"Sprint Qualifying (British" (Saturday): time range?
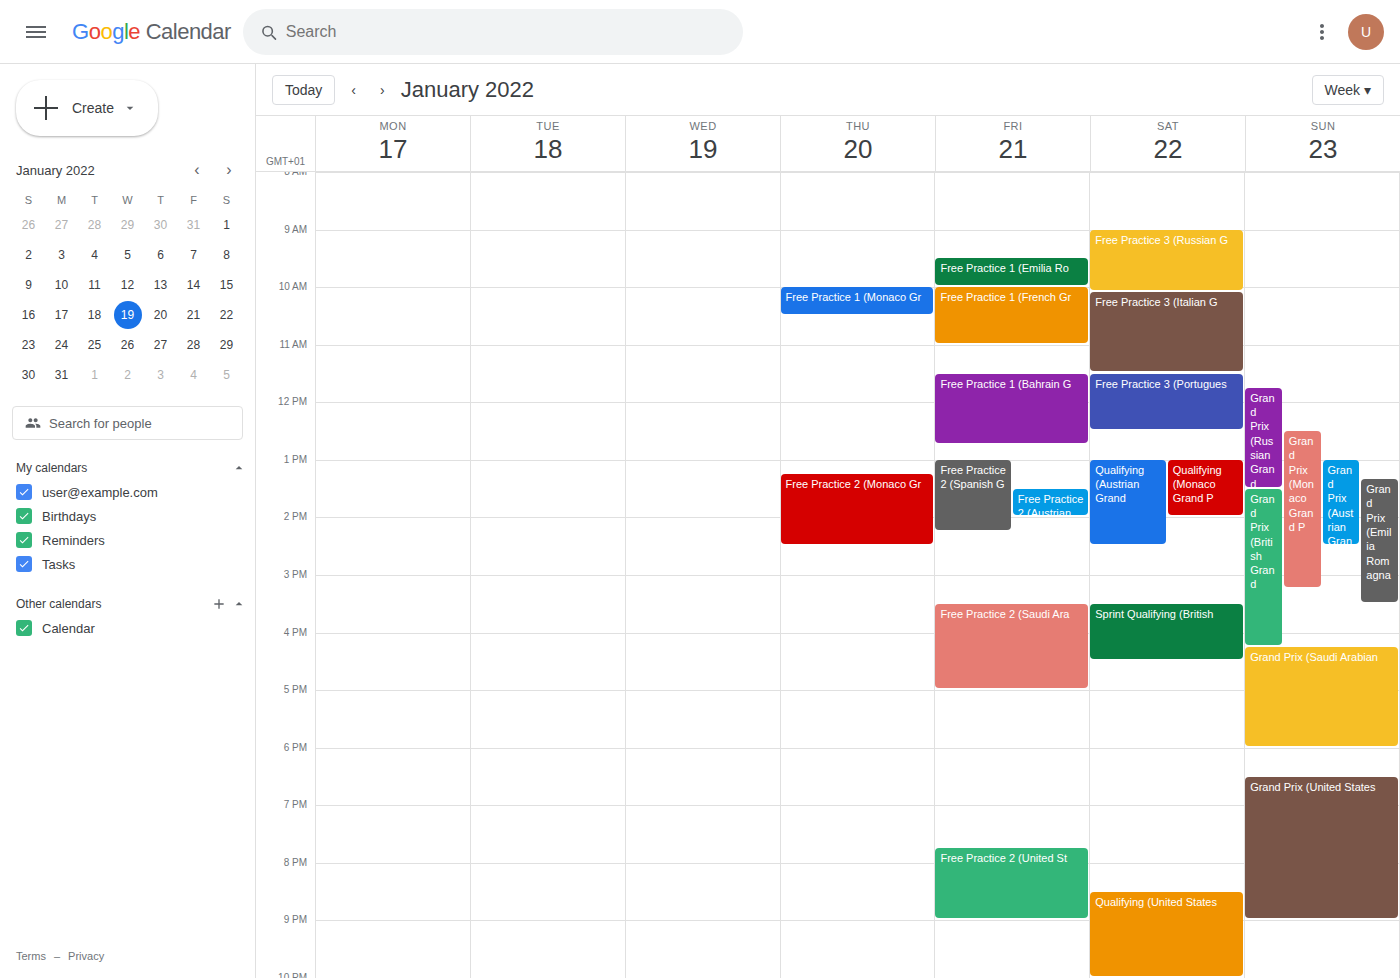
3:30 PM to 4:30 PM